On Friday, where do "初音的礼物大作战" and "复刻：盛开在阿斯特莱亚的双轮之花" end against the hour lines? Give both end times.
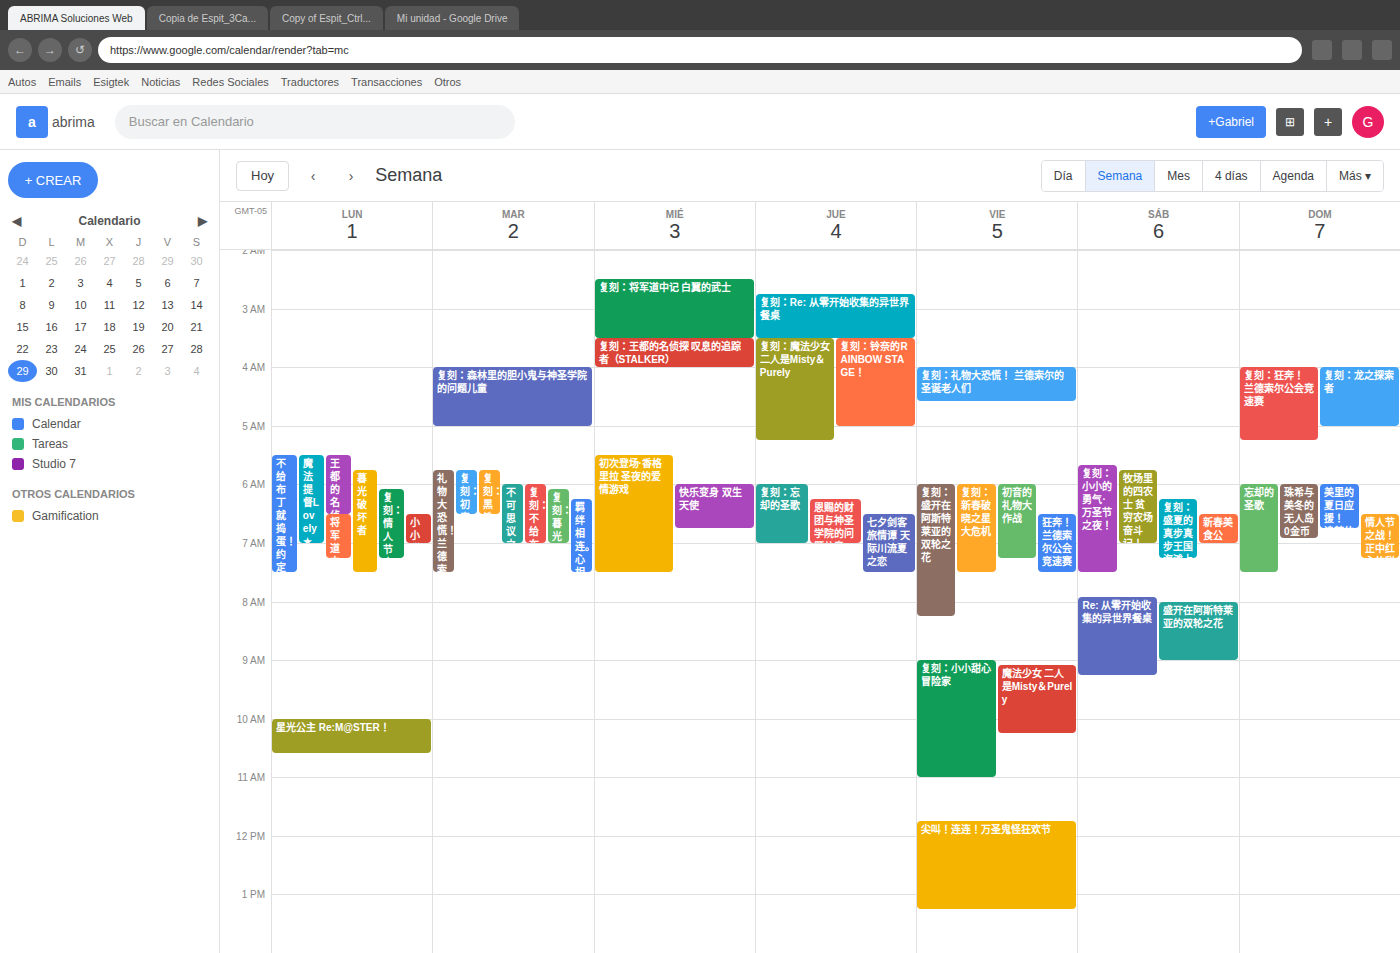
"初音的礼物大作战": 7:15 AM, neither: a quarter of the way from the 7 AM line to the 8 AM line. "复刻：盛开在阿斯特莱亚的双轮之花": 8:15 AM, neither: a quarter of the way from the 8 AM line to the 9 AM line.